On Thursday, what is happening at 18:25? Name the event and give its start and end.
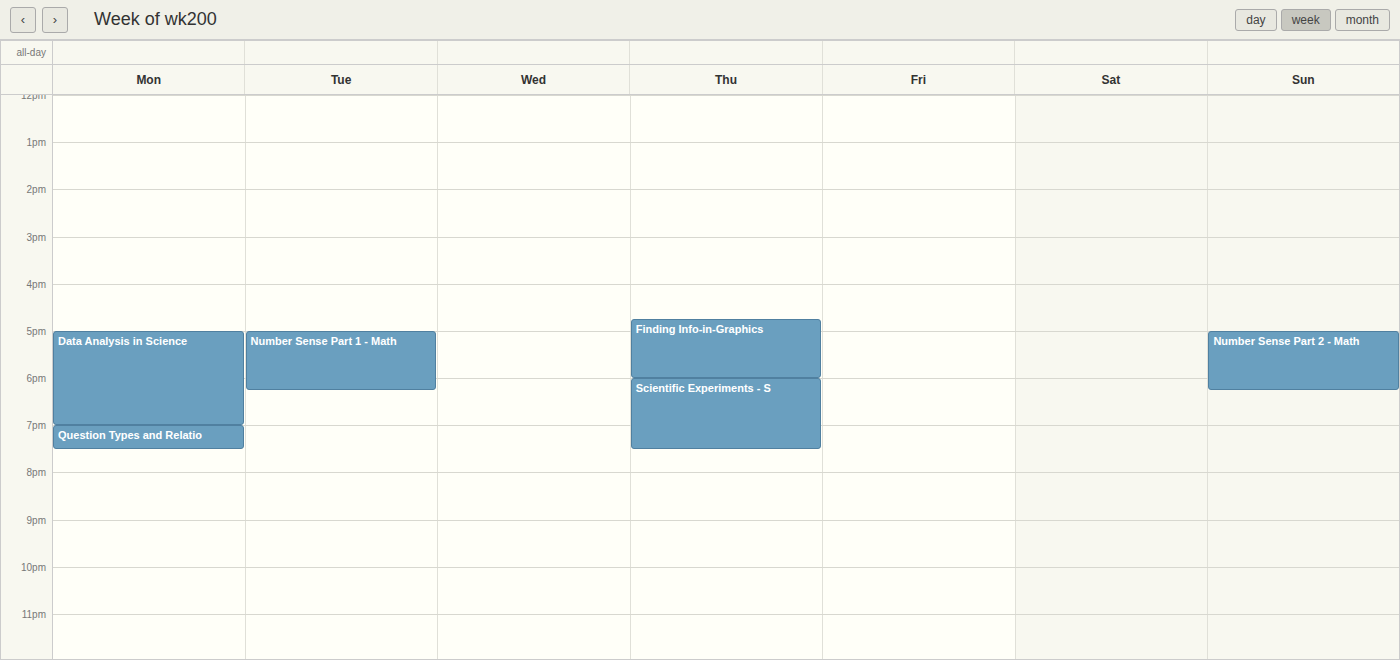
"Scientific Experiments - S", 18:00 to 19:30